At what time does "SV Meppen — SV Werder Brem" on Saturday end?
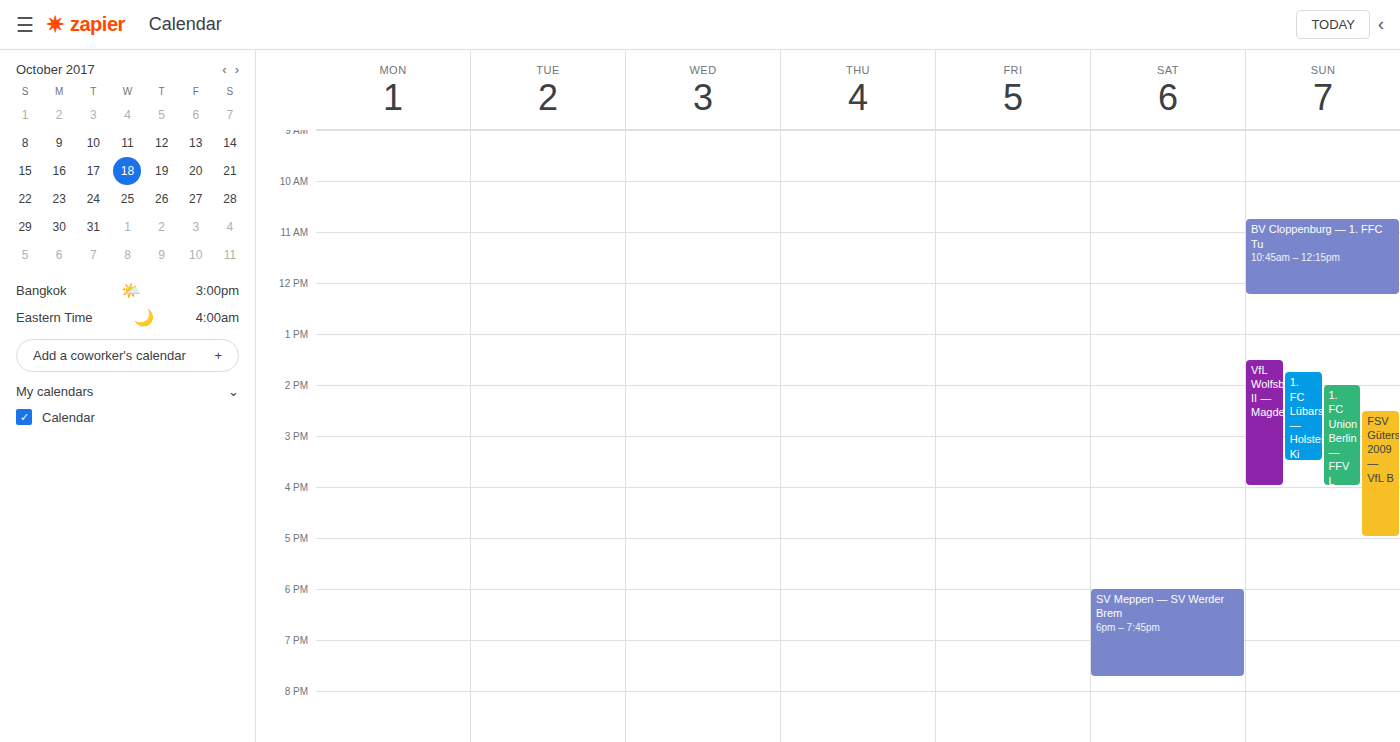
7:45 PM